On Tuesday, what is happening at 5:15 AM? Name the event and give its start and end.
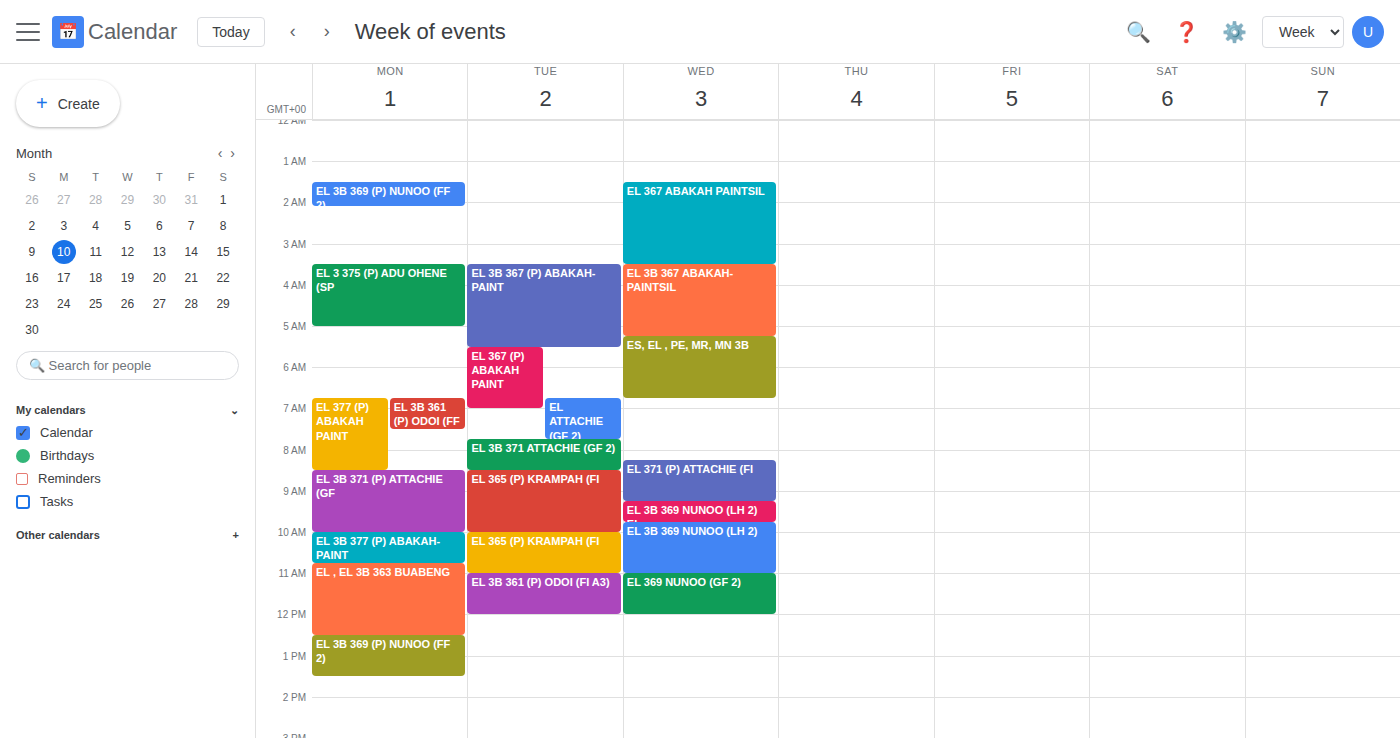
"EL 3B 367 (P) ABAKAH-PAINT", 3:30 AM to 5:30 AM